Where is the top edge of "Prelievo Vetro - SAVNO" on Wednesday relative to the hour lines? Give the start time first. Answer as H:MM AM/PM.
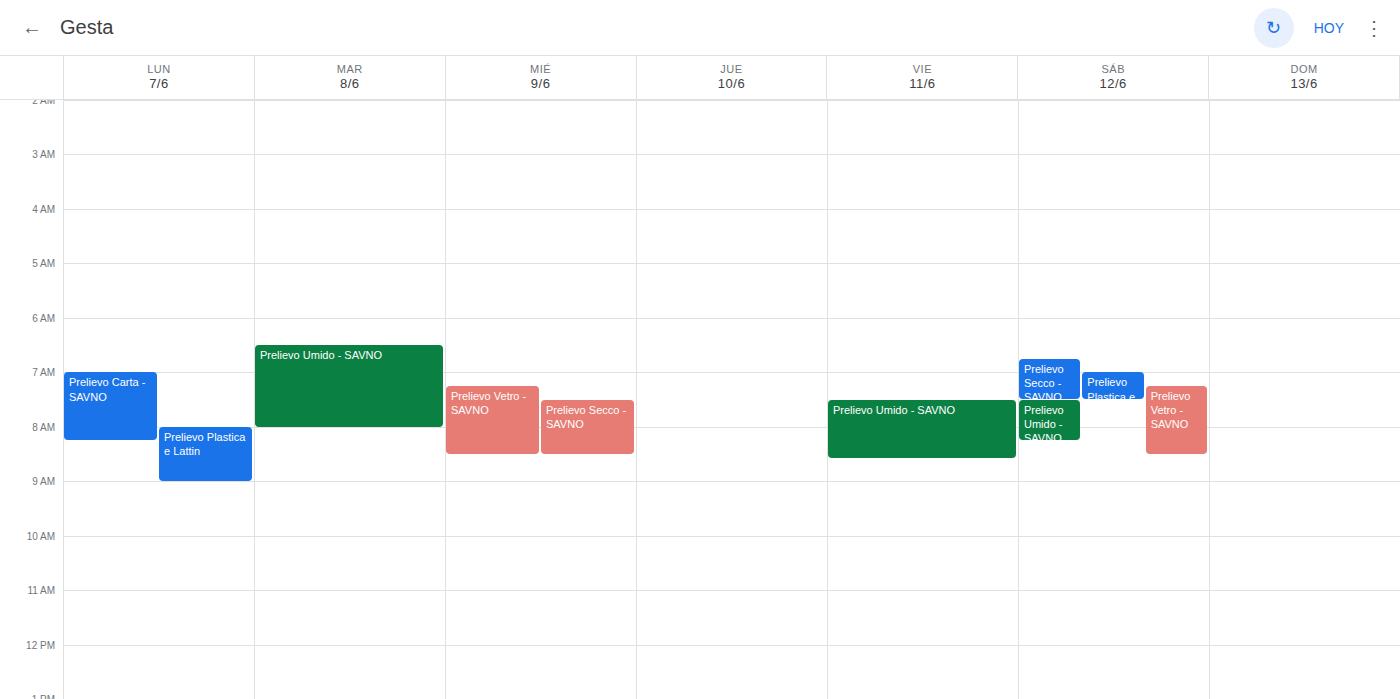
7:15 AM -- neither: a quarter of the way from the 7 AM line to the 8 AM line.